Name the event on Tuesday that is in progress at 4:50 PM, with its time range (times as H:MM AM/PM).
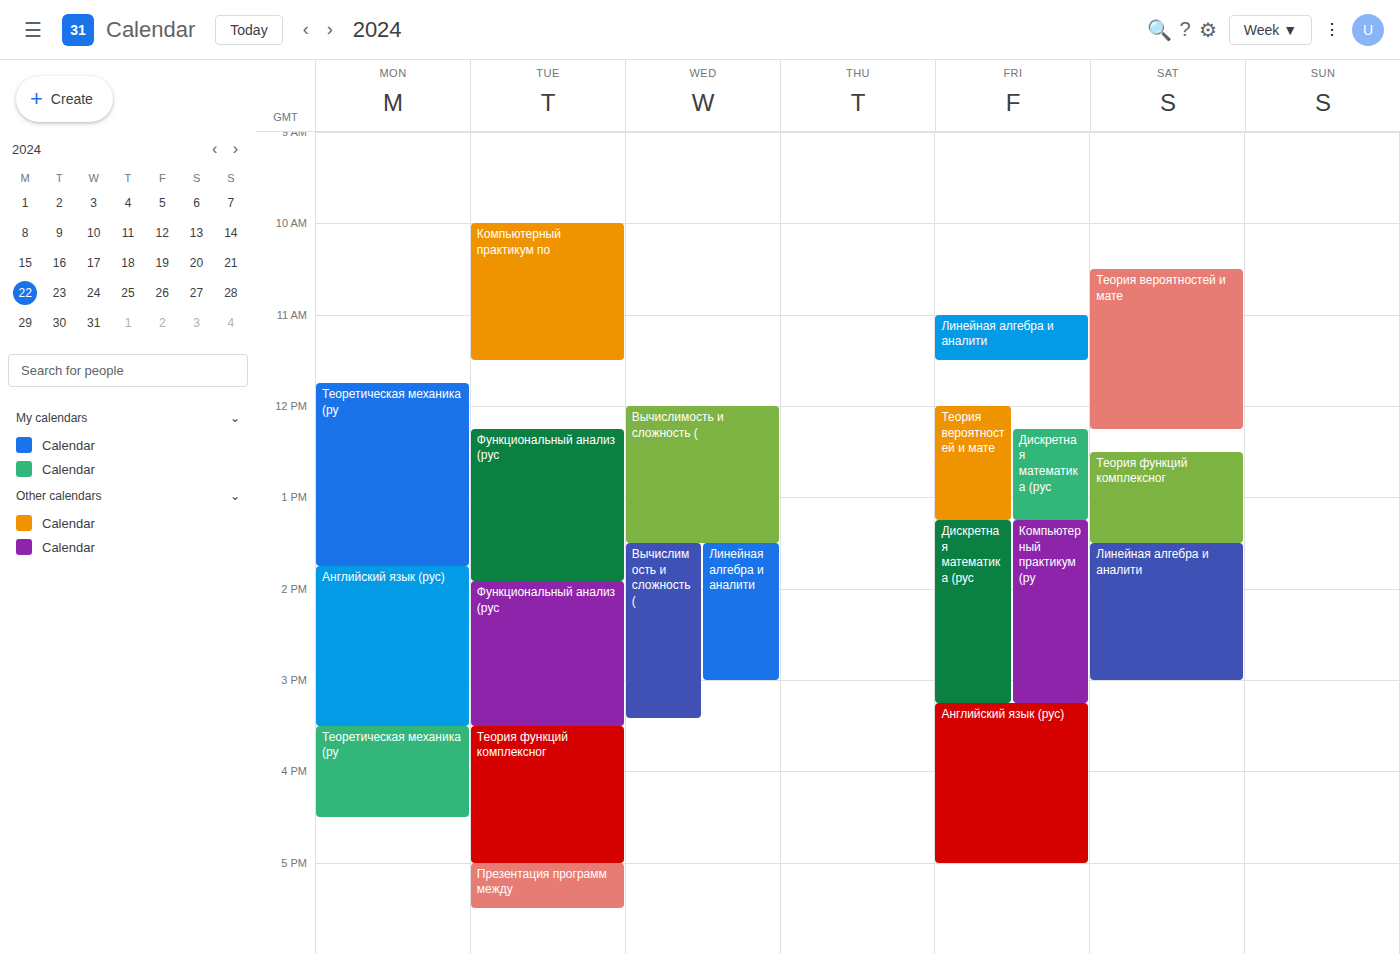
"Теория функций комплексног", 3:30 PM to 5:00 PM